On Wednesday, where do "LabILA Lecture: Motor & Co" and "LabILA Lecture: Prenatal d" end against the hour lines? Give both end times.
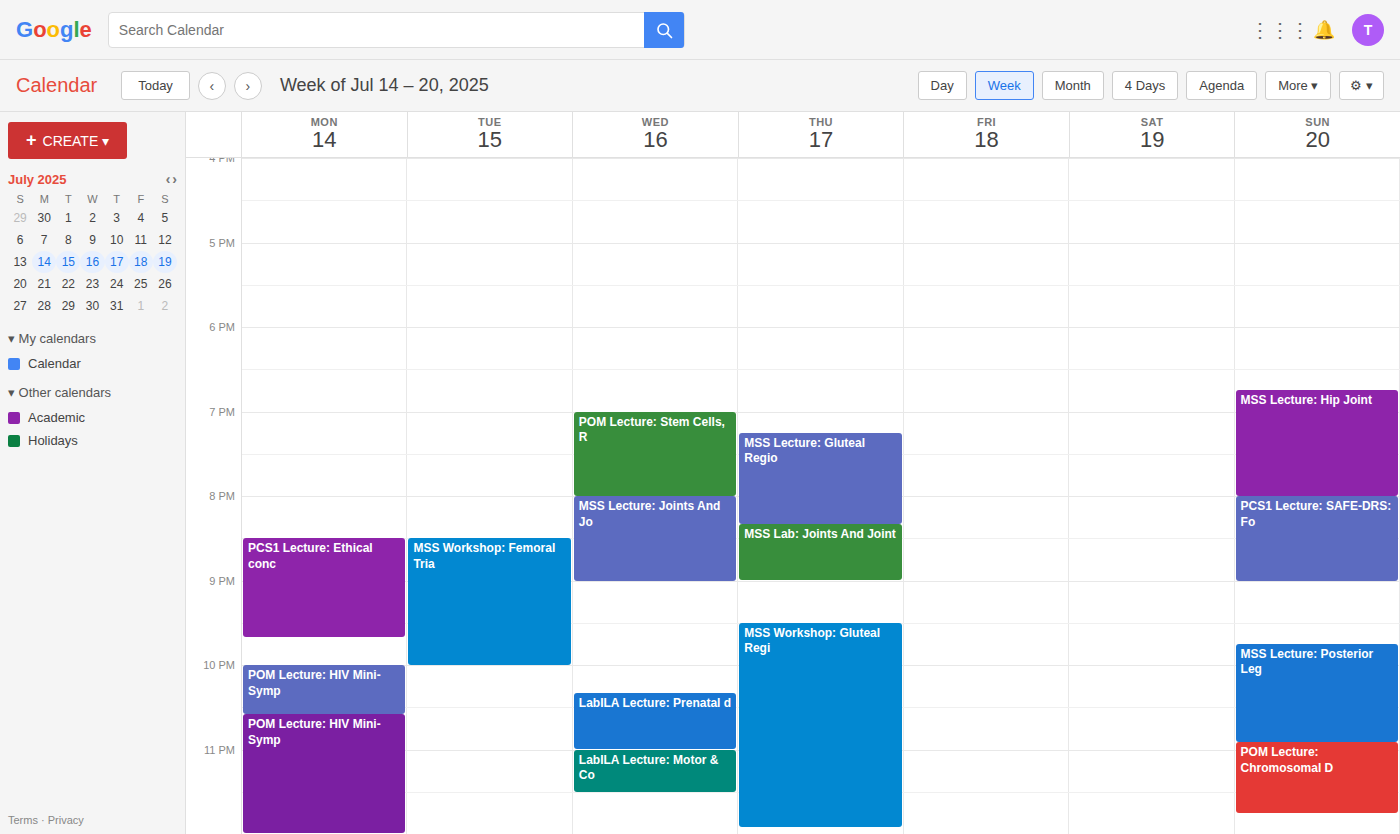
"LabILA Lecture: Motor & Co": 11:30 PM, halfway between the 11 PM and 12 AM lines. "LabILA Lecture: Prenatal d": 11:00 PM, exactly on the 11 PM line.